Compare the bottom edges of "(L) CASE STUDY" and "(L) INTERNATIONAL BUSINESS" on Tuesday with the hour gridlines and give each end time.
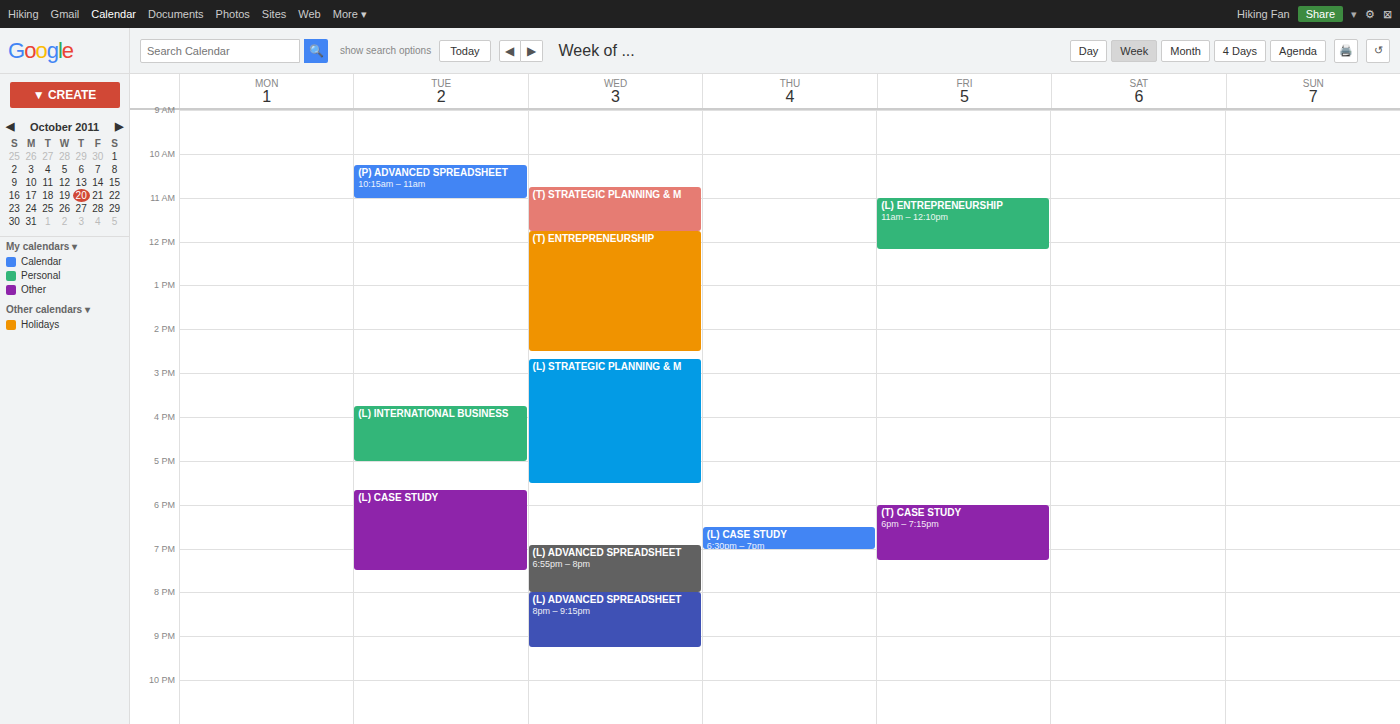
"(L) CASE STUDY": 7:30 PM, halfway between the 7 PM and 8 PM lines. "(L) INTERNATIONAL BUSINESS": 5:00 PM, exactly on the 5 PM line.